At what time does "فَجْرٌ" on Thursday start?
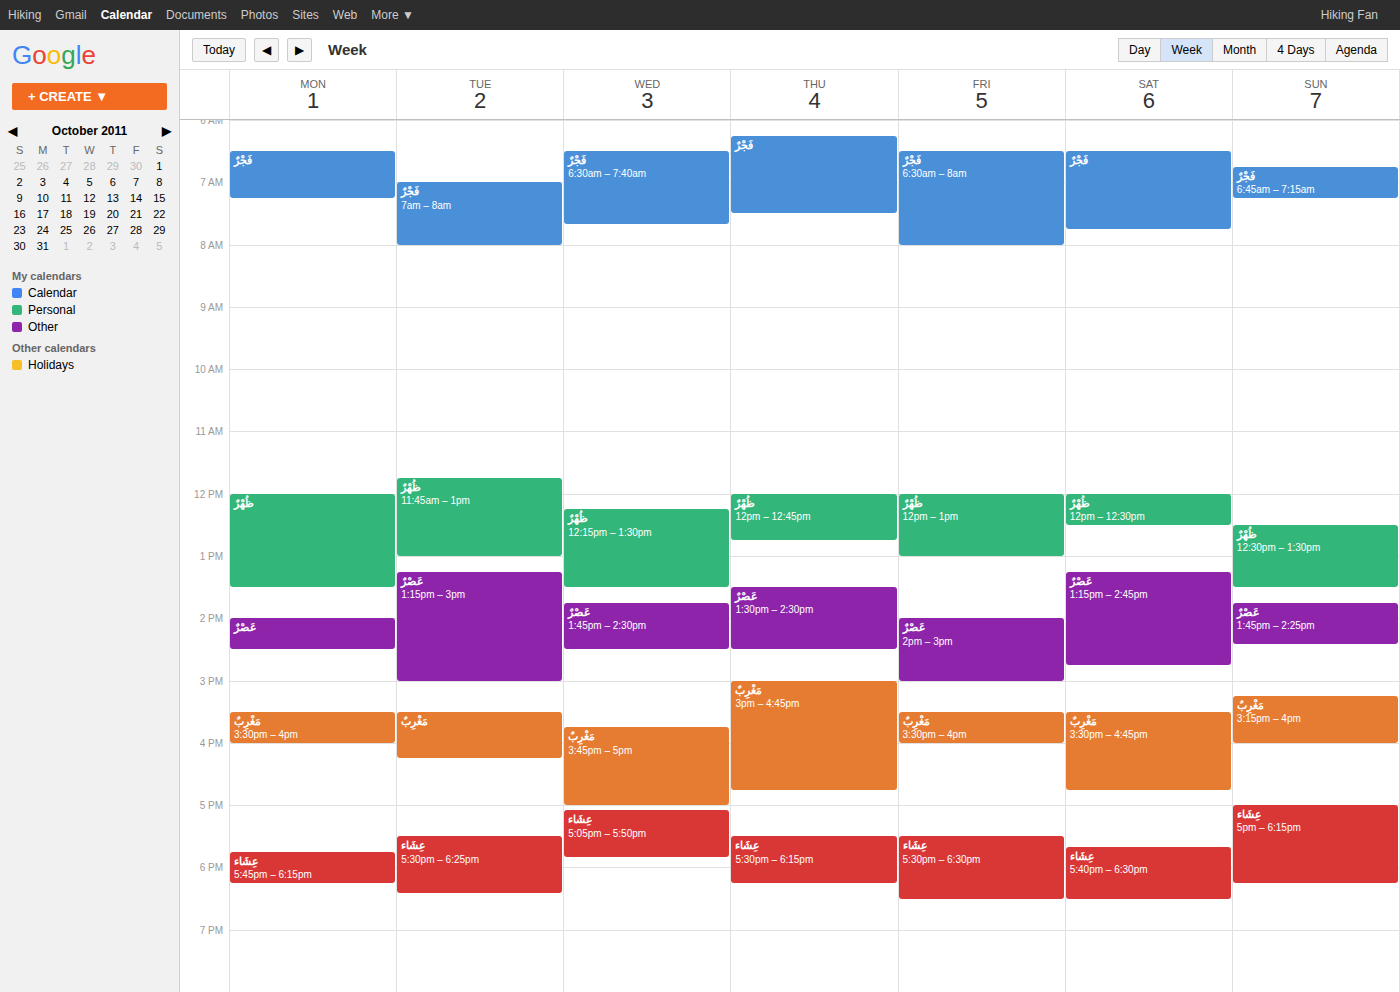
6:15 AM